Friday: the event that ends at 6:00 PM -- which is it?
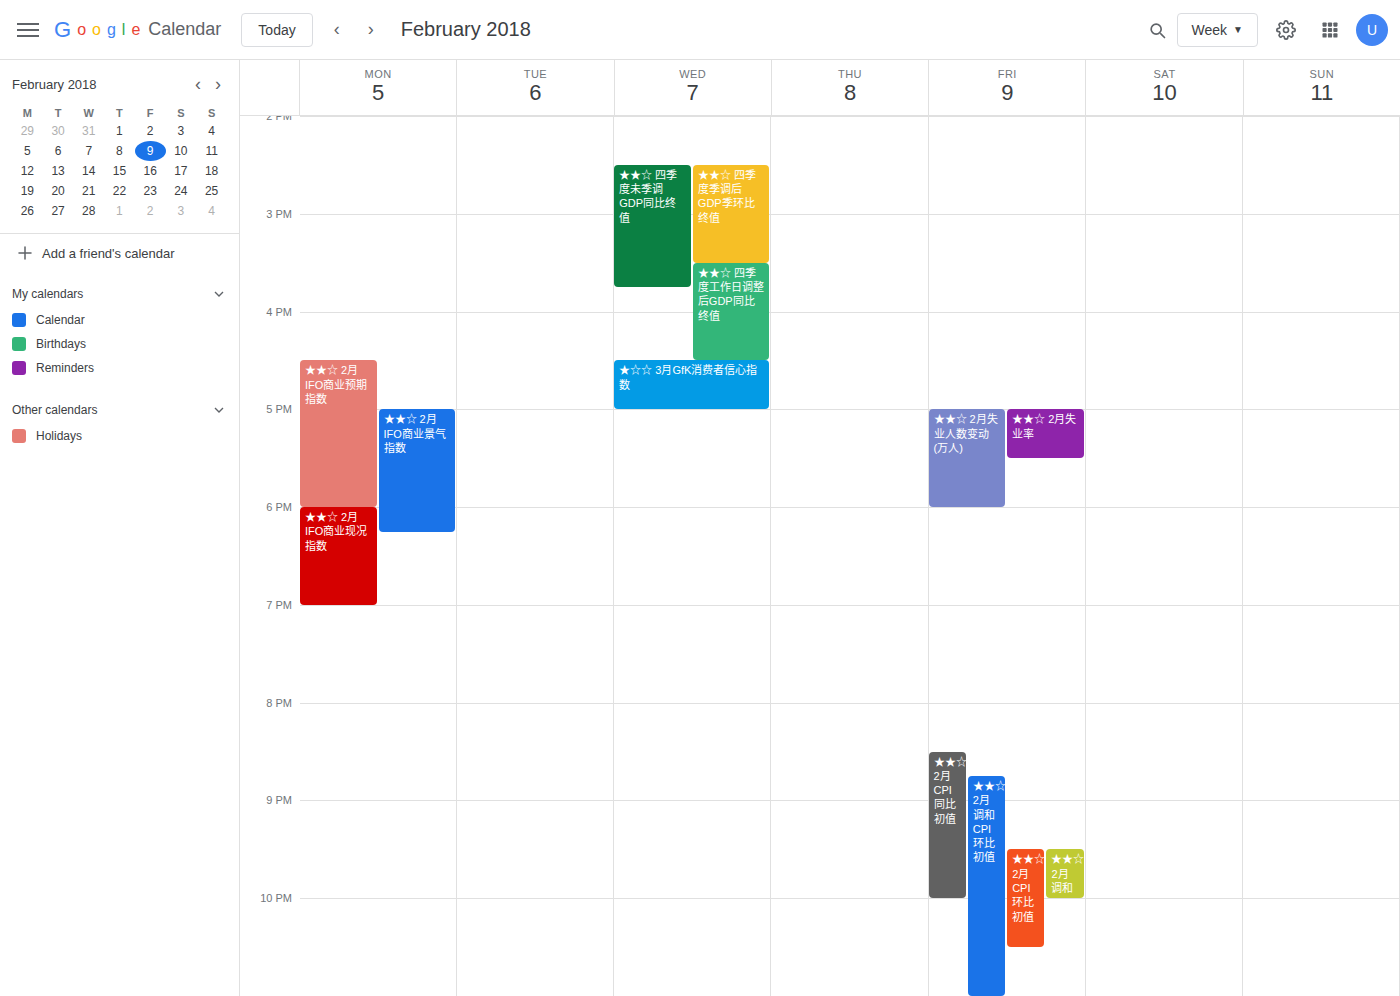
"★★☆ 2月失业人数变动(万人)"